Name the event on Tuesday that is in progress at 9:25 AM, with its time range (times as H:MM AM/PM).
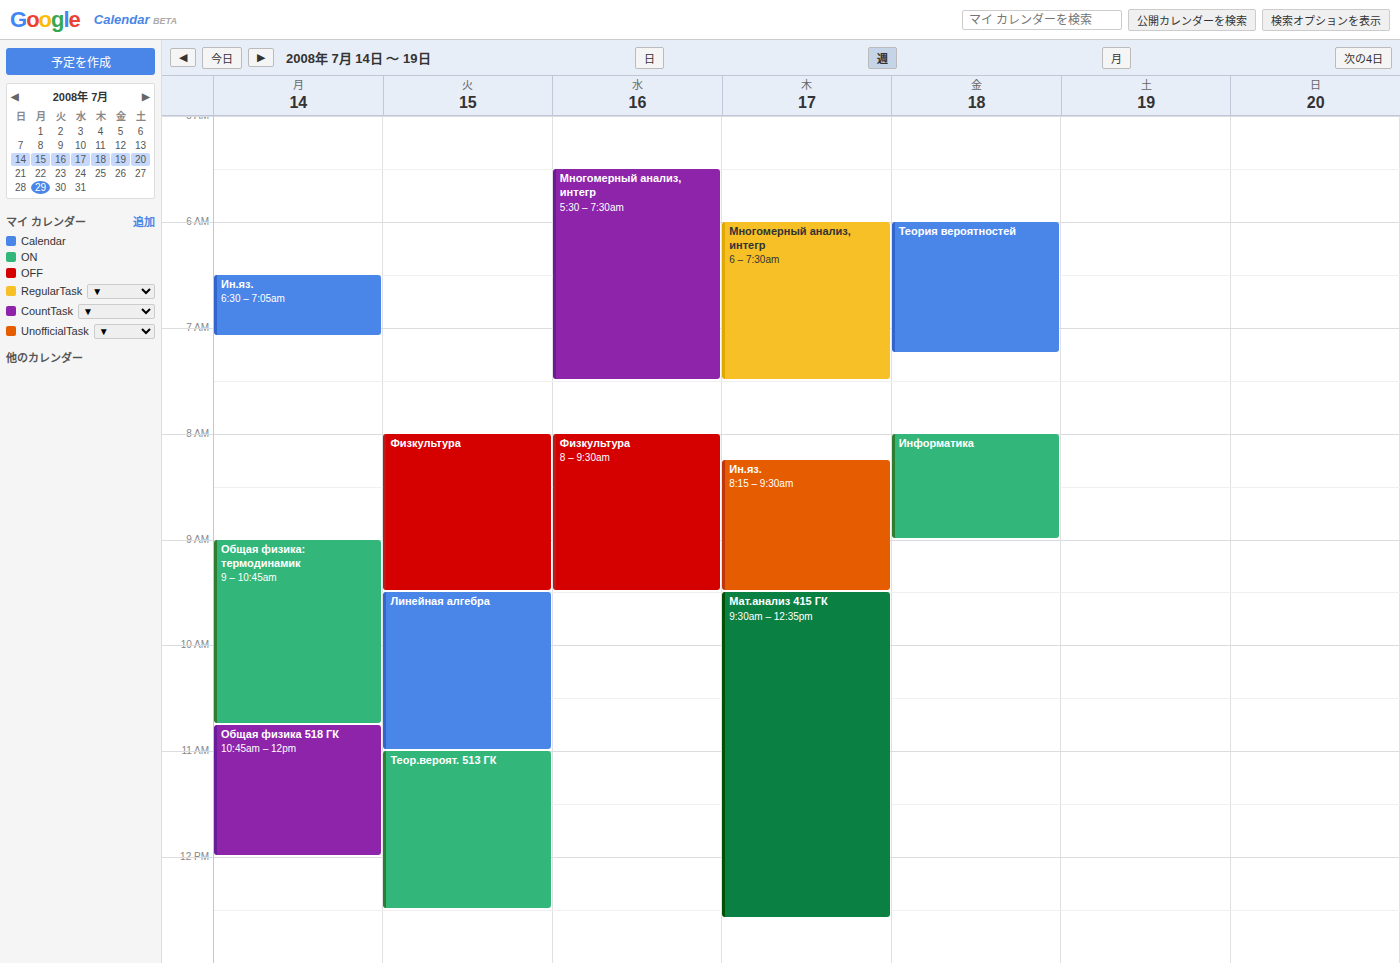
"Физкультура", 8:00 AM to 9:30 AM